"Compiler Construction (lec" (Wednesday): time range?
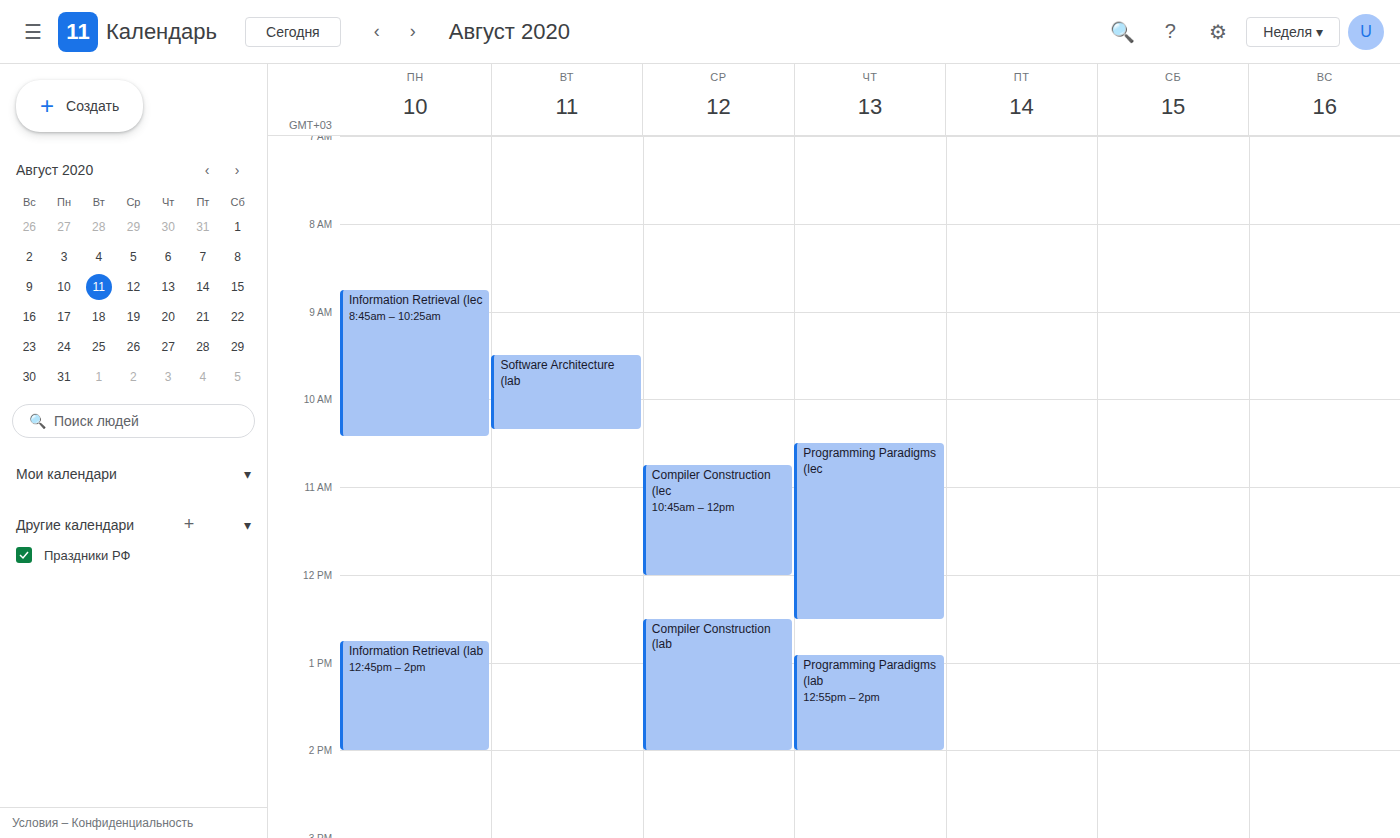
10:45 AM to 12:00 PM